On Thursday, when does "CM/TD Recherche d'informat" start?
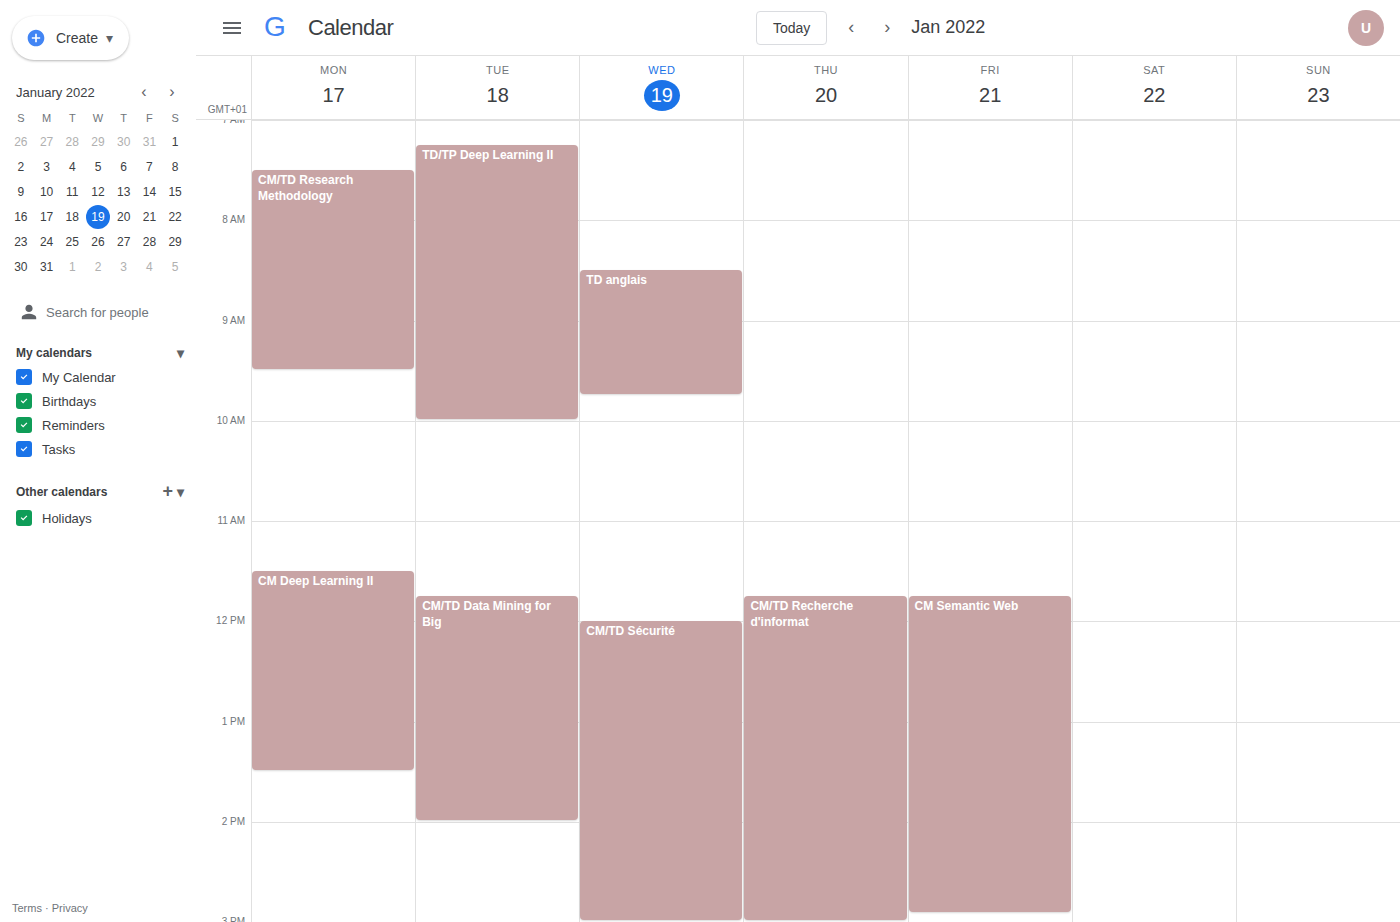
11:45 AM